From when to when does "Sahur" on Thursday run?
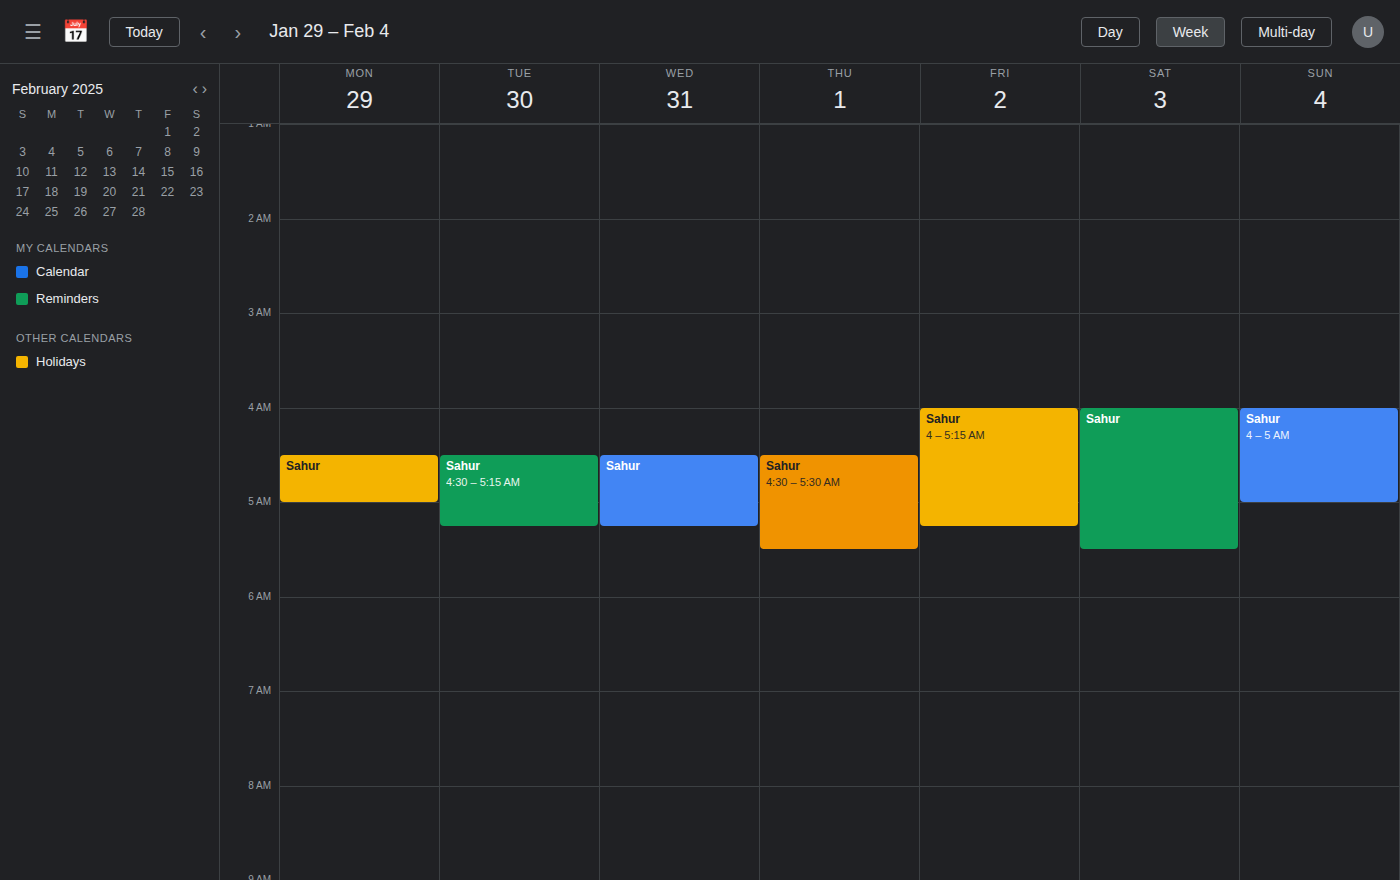
4:30 AM to 5:30 AM